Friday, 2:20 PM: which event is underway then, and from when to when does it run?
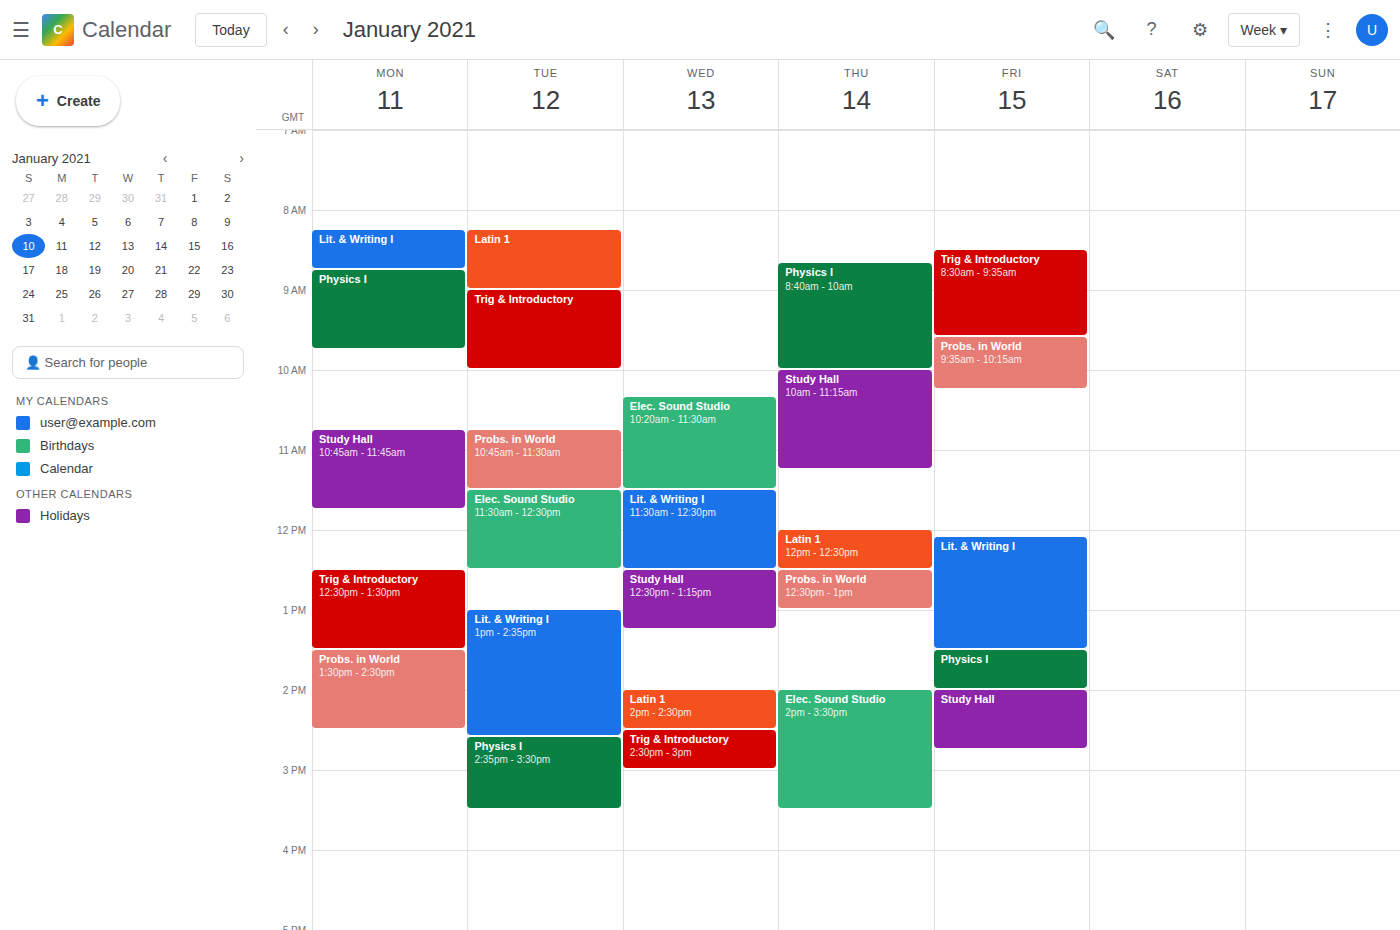
"Study Hall", 2:00 PM to 2:45 PM